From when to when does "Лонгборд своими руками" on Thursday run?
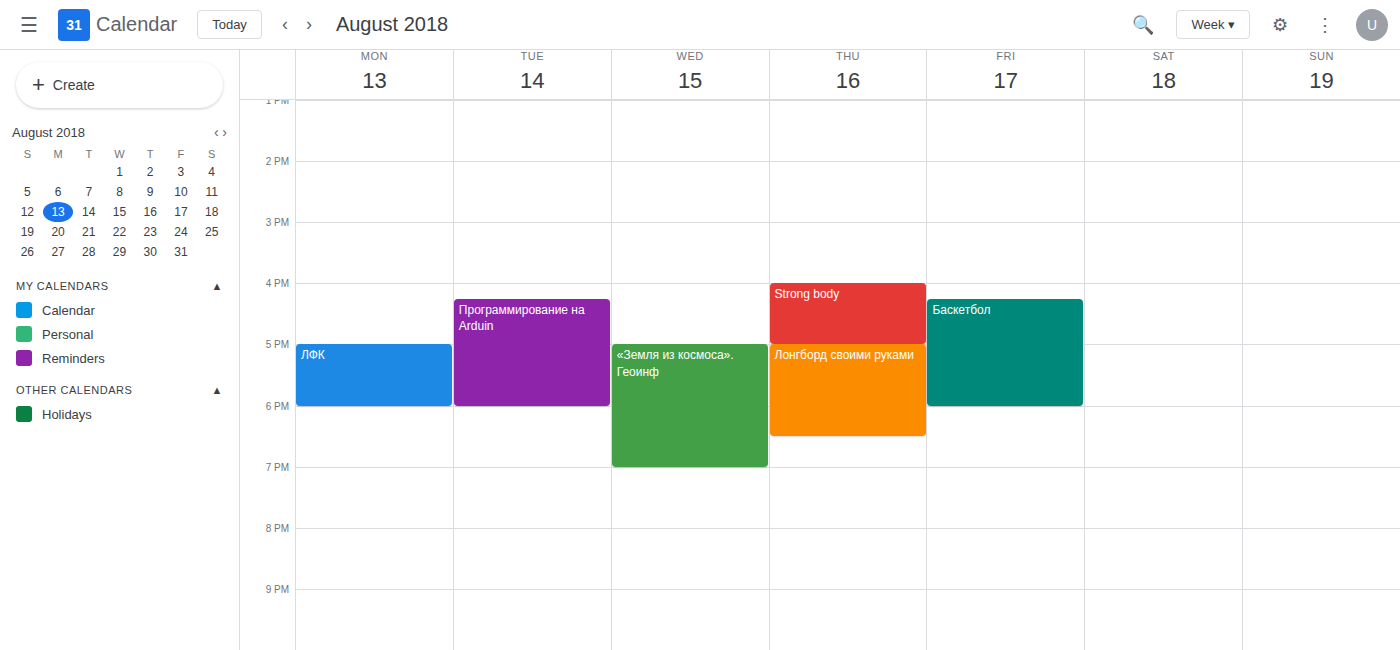
17:00 to 18:30